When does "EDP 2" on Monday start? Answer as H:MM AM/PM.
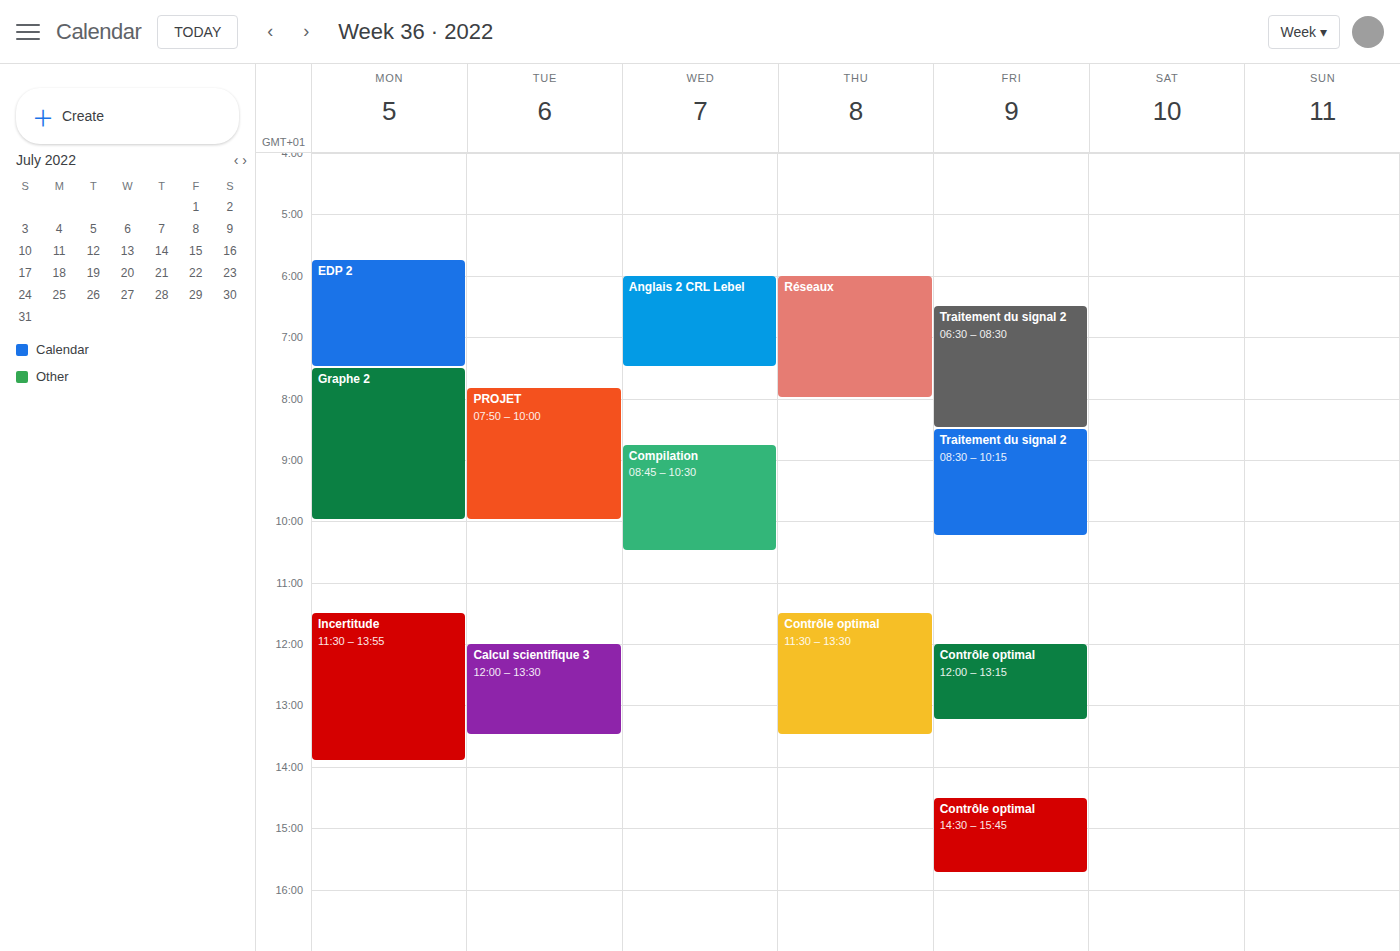
5:45 AM